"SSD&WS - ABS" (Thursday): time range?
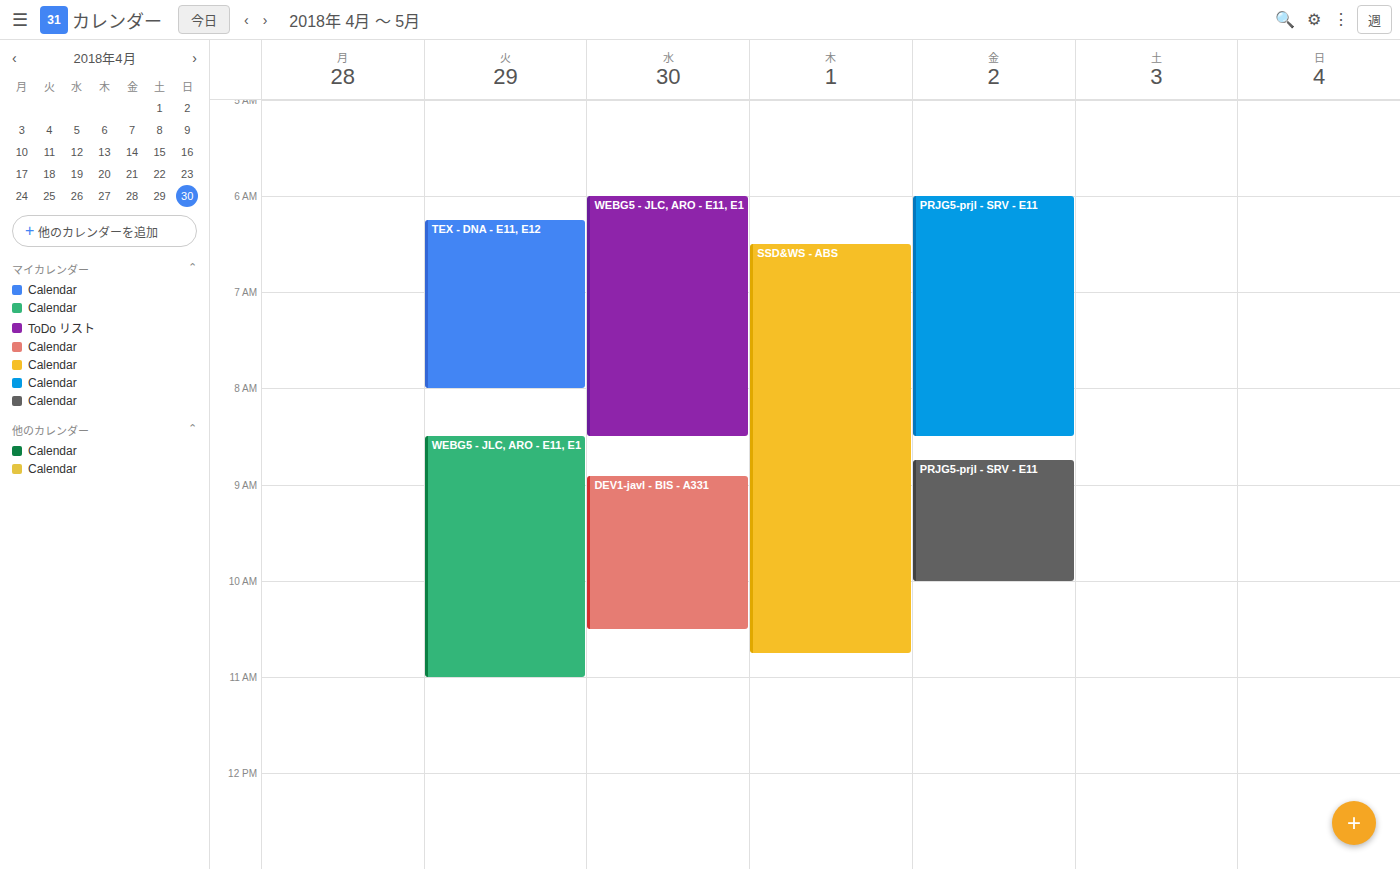
6:30 AM to 10:45 AM